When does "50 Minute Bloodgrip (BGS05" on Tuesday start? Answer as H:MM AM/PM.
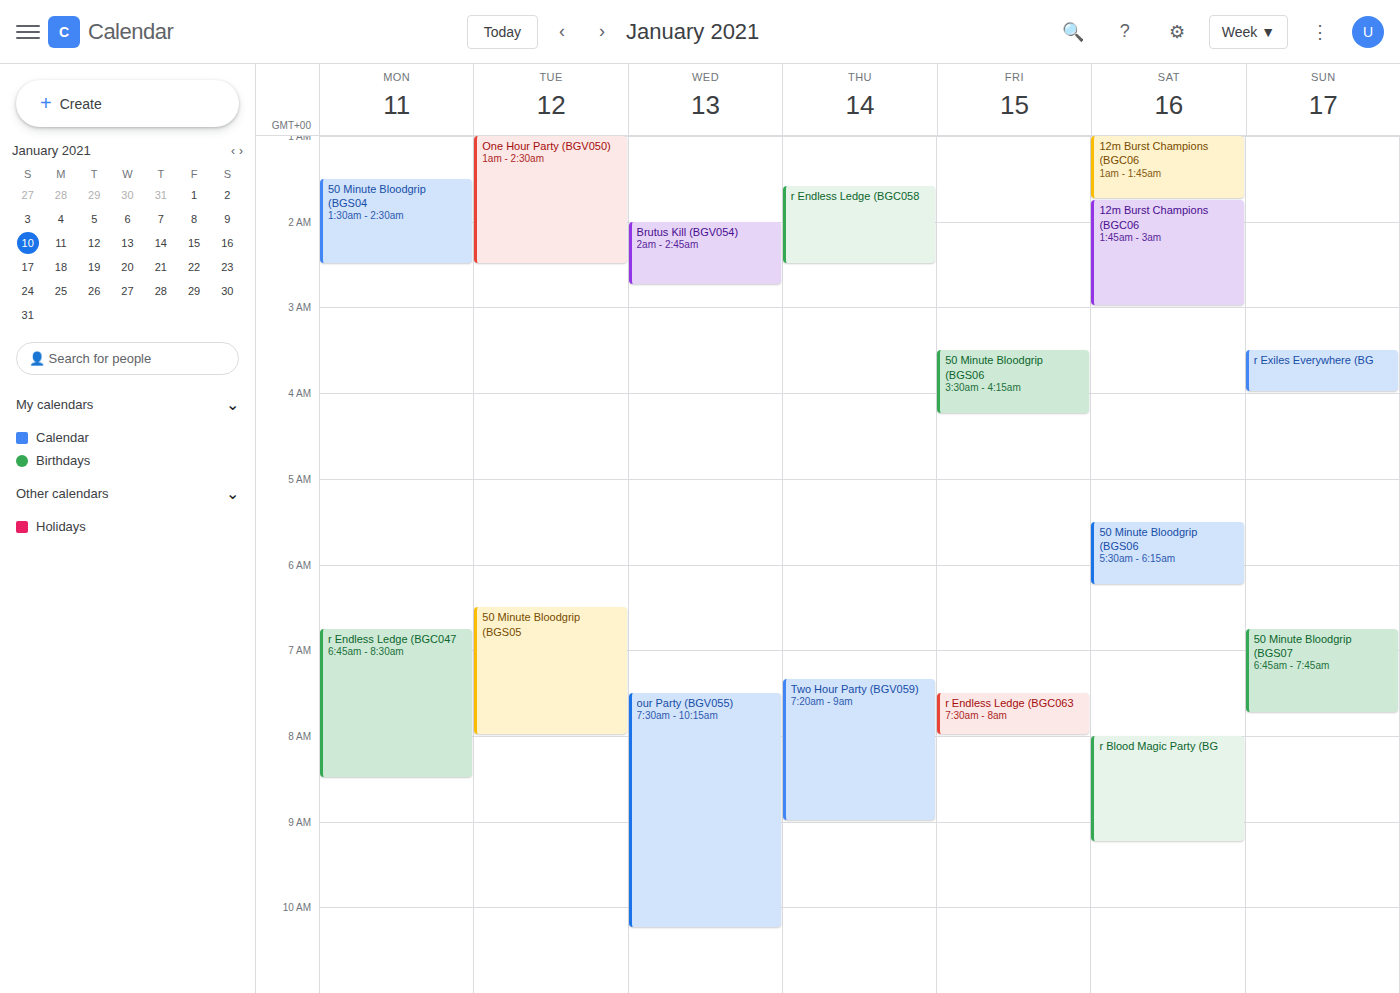
6:30 AM